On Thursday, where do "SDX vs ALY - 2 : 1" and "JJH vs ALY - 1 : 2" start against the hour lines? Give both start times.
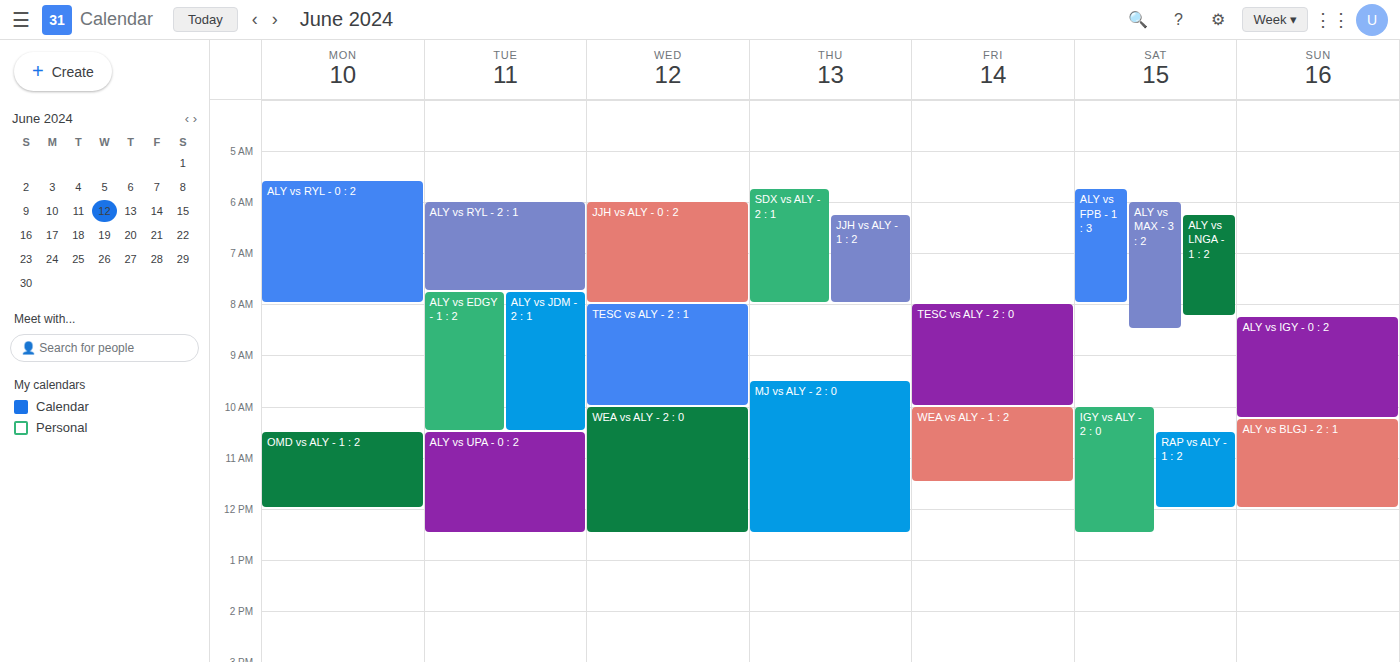
"SDX vs ALY - 2 : 1": 5:45 AM, neither: three quarters of the way from the 5 AM line to the 6 AM line. "JJH vs ALY - 1 : 2": 6:15 AM, neither: a quarter of the way from the 6 AM line to the 7 AM line.